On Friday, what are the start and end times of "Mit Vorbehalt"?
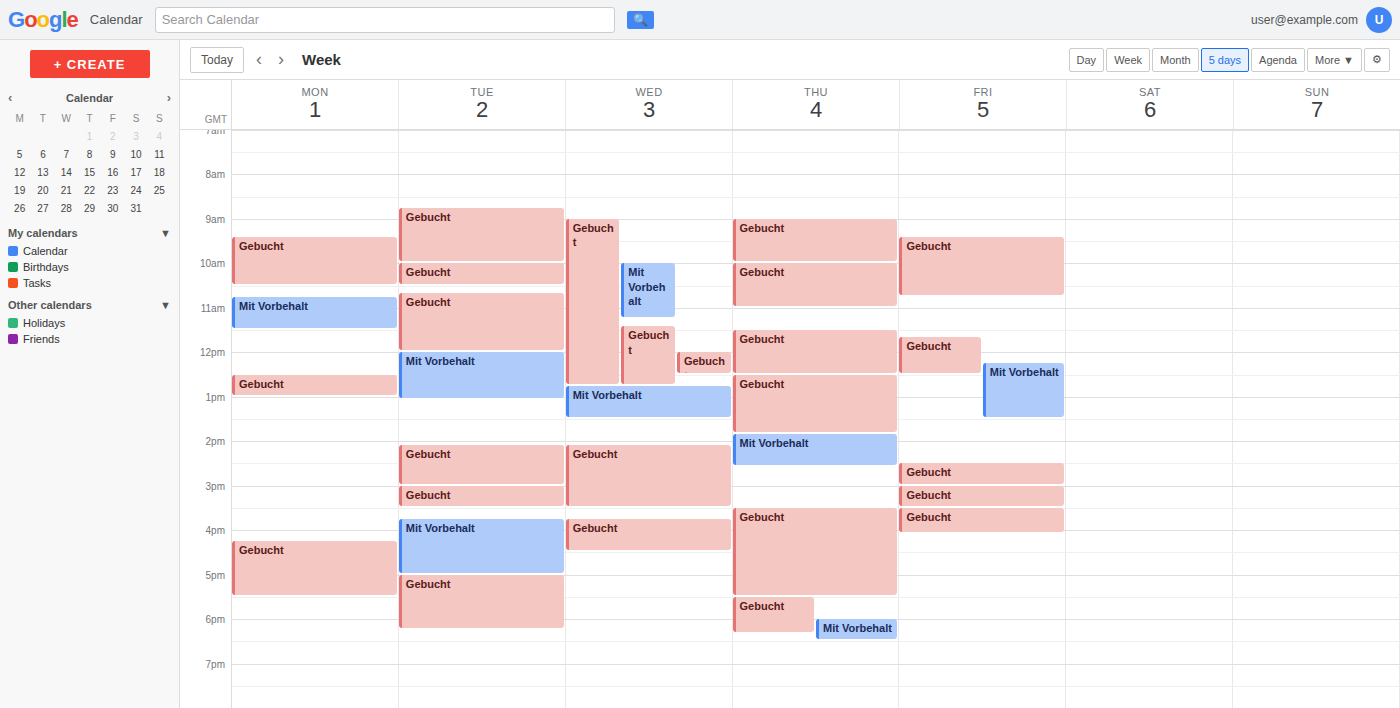
12:15 PM to 1:30 PM